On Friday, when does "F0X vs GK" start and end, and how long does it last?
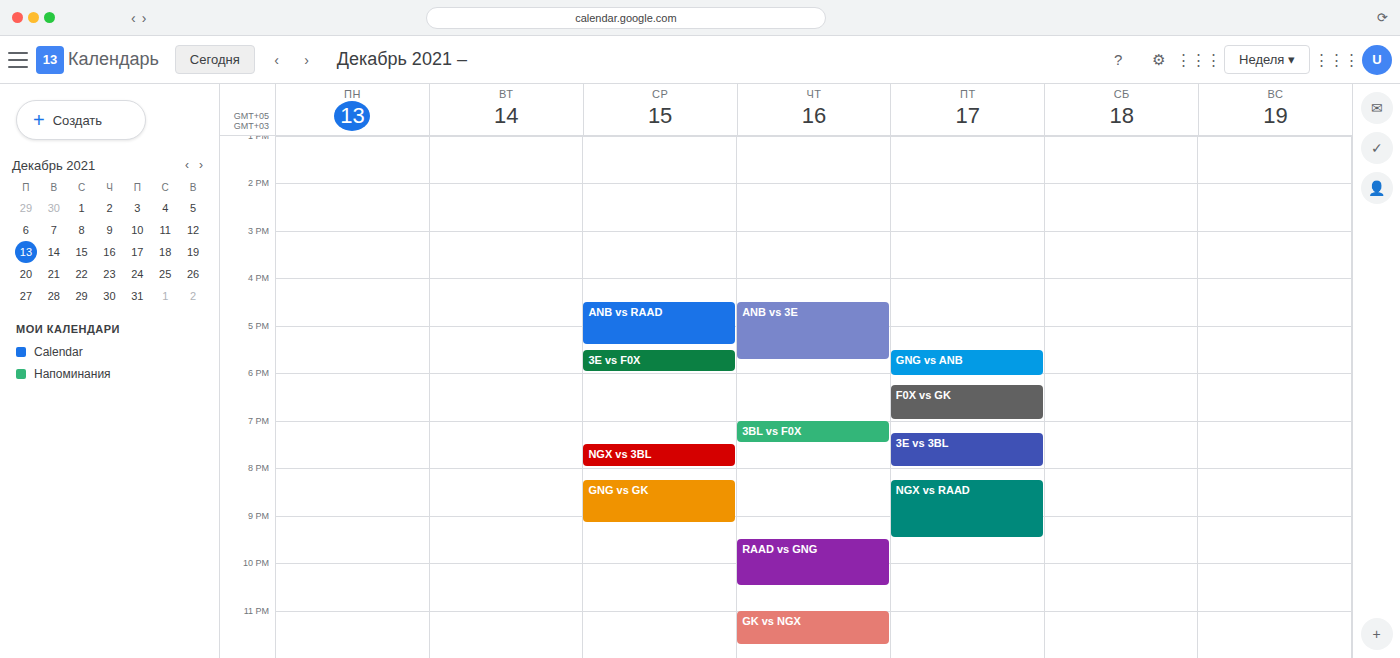
6:15 PM to 7:00 PM, 45 minutes